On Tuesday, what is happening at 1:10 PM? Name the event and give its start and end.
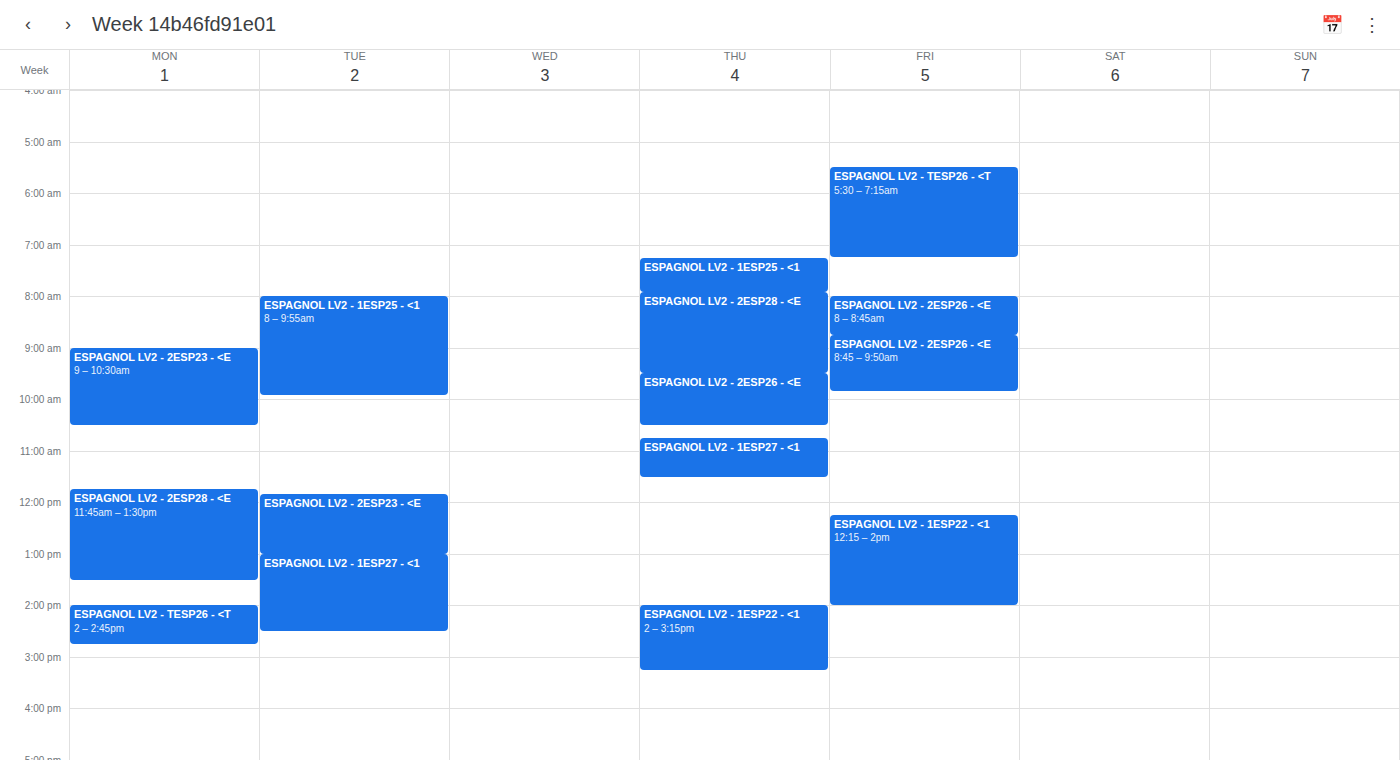
"ESPAGNOL LV2 - 1ESP27 - <1", 1:00 PM to 2:30 PM